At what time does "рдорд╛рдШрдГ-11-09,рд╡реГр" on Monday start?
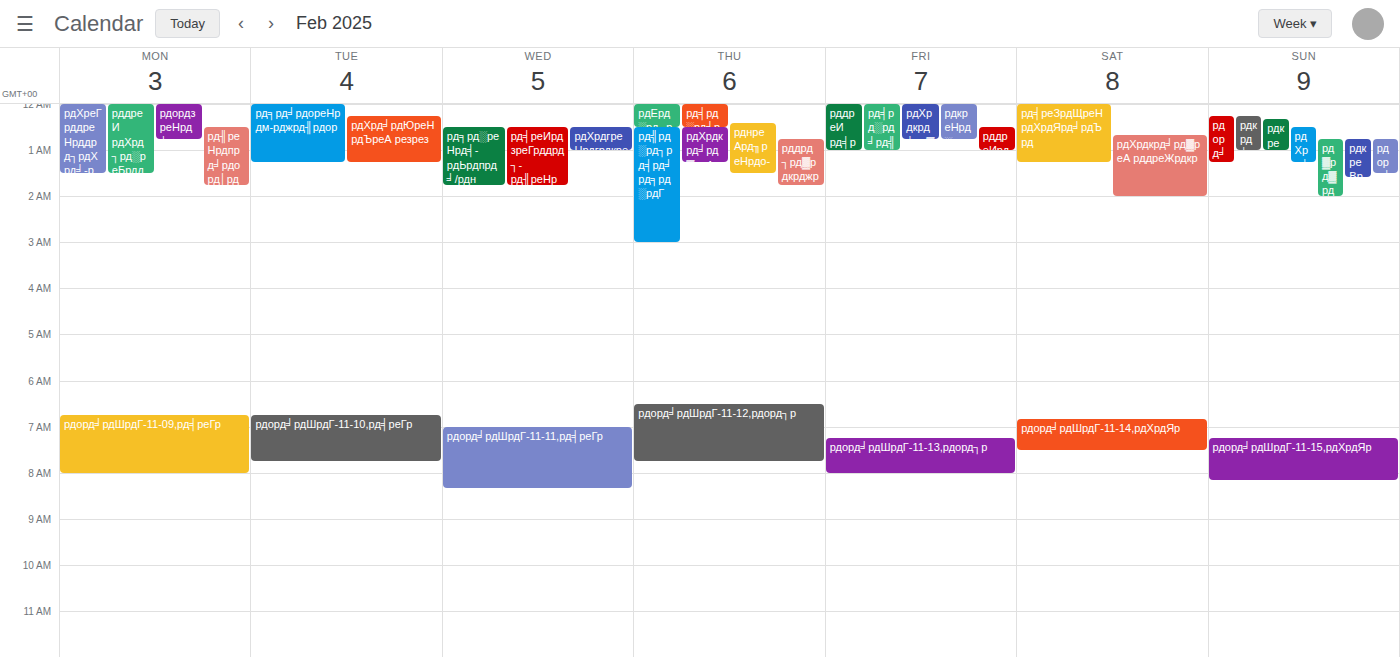
6:45 AM